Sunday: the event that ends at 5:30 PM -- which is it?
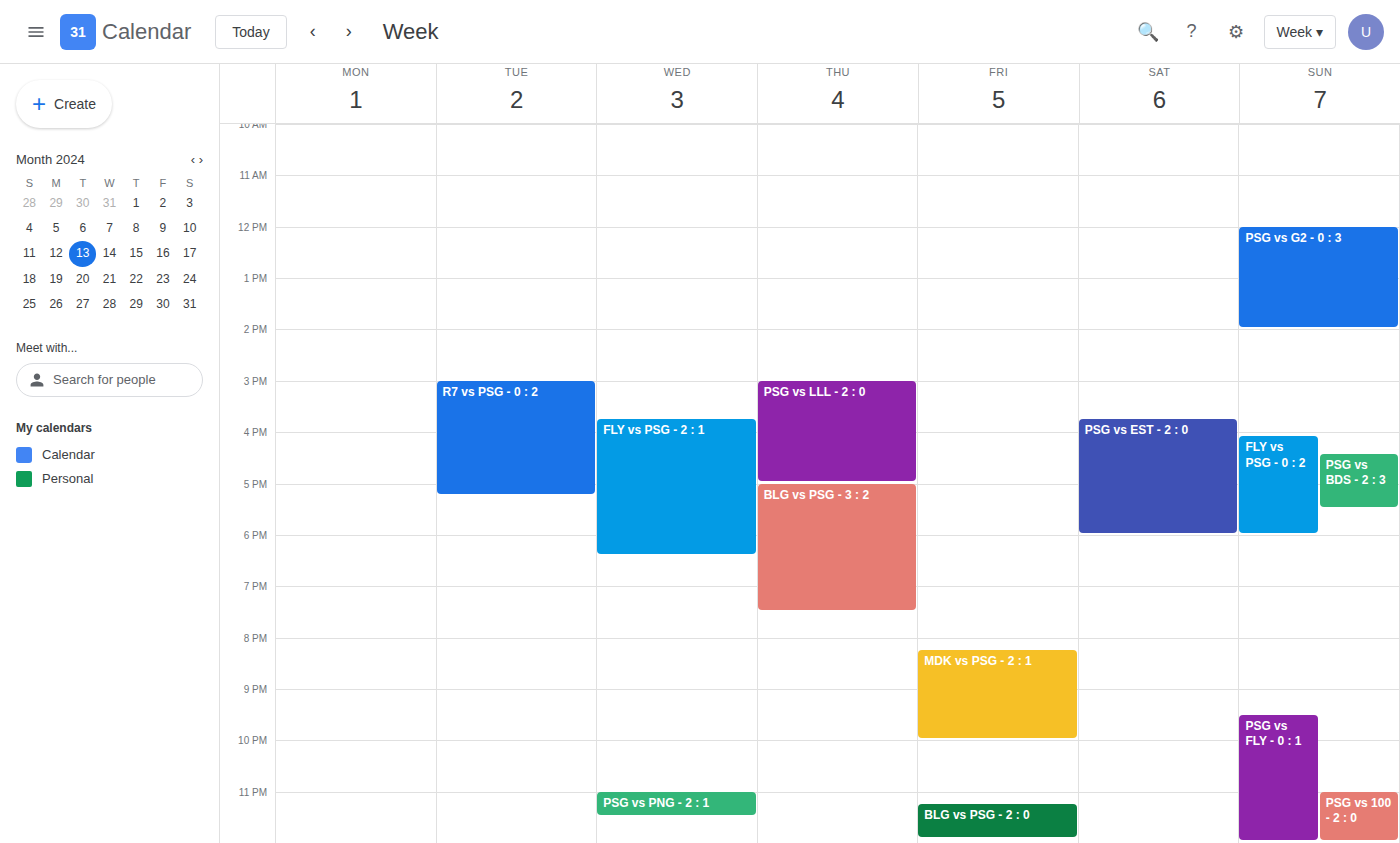
"PSG vs BDS - 2 : 3"